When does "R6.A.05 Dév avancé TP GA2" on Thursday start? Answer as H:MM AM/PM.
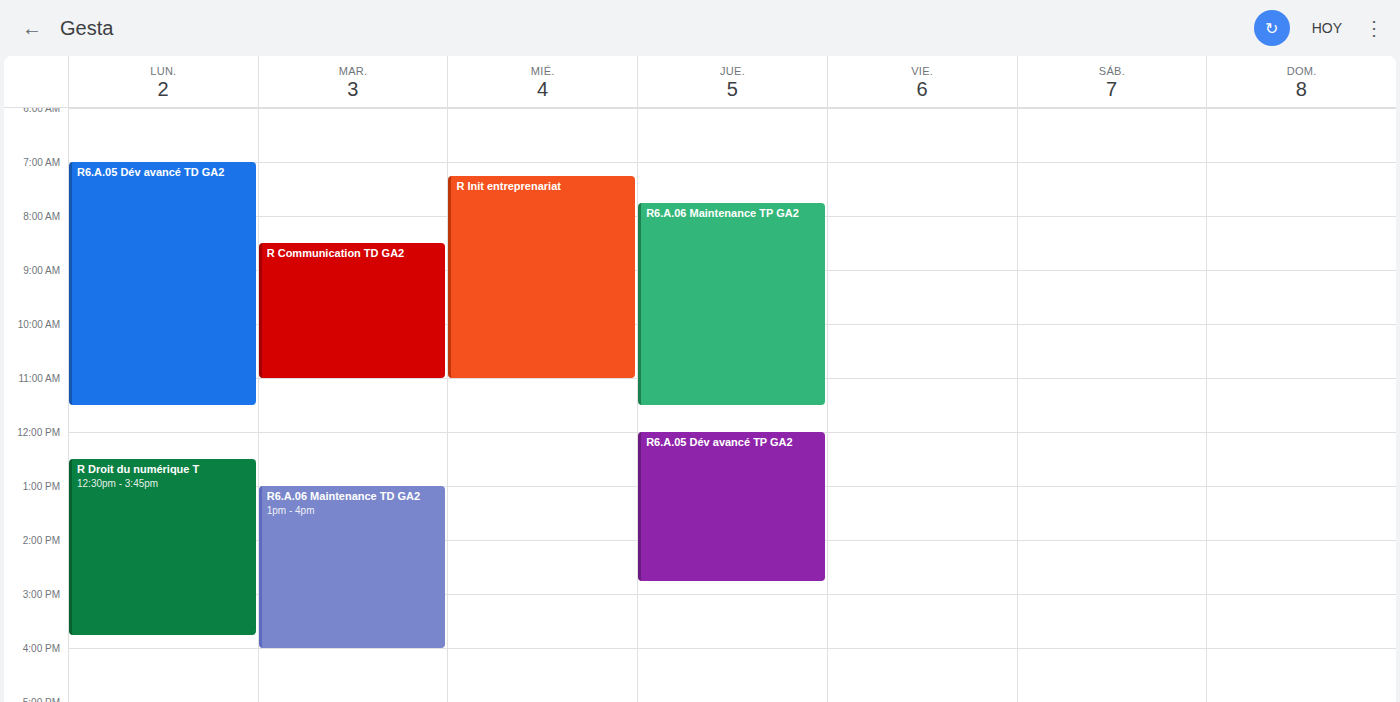
12:00 PM